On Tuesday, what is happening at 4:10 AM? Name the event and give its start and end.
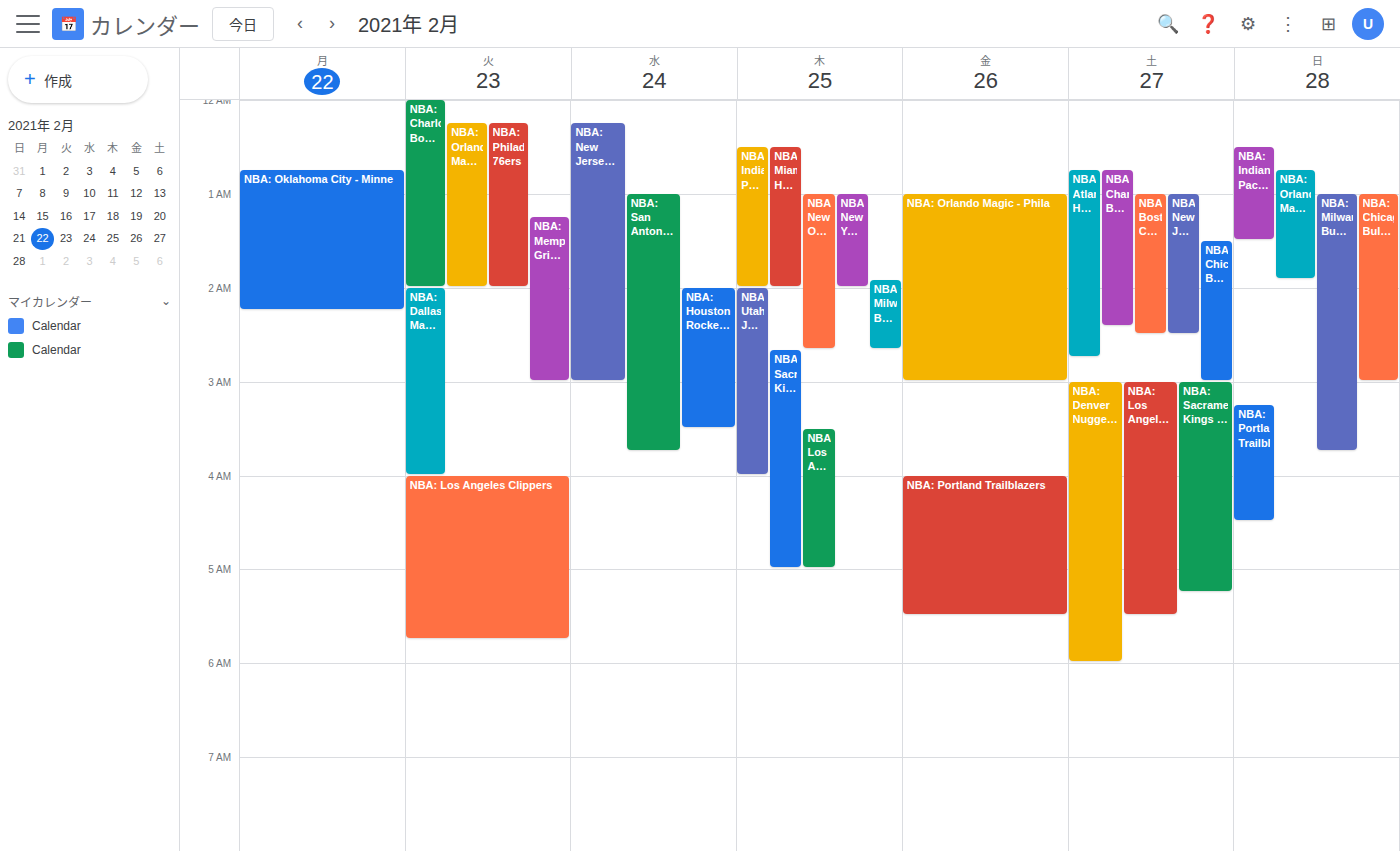
"NBA: Los Angeles Clippers", 4:00 AM to 5:45 AM